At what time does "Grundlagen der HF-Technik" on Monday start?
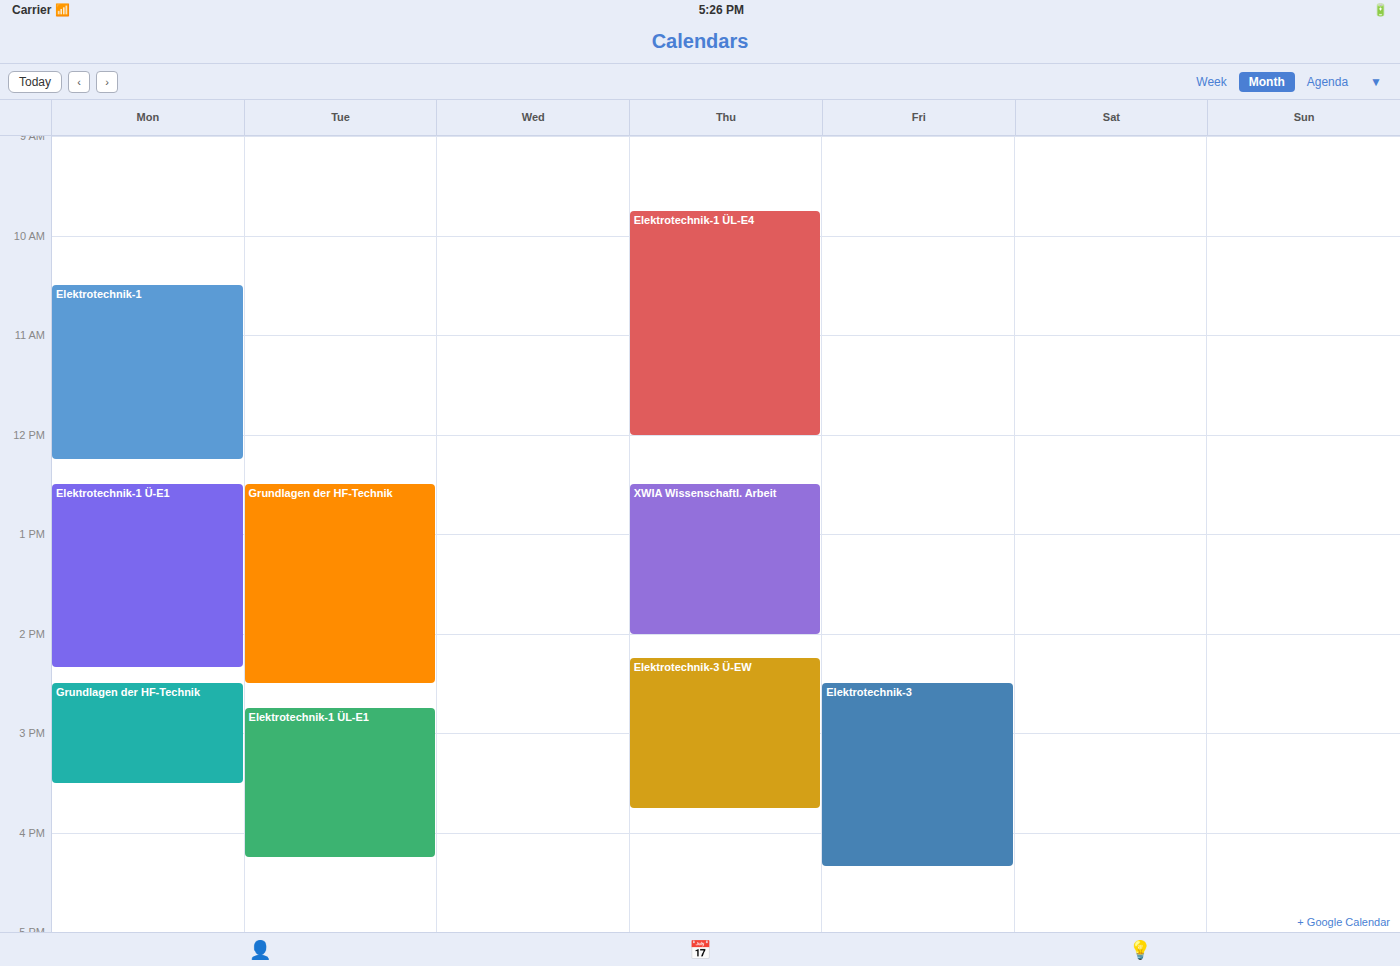
2:30 PM